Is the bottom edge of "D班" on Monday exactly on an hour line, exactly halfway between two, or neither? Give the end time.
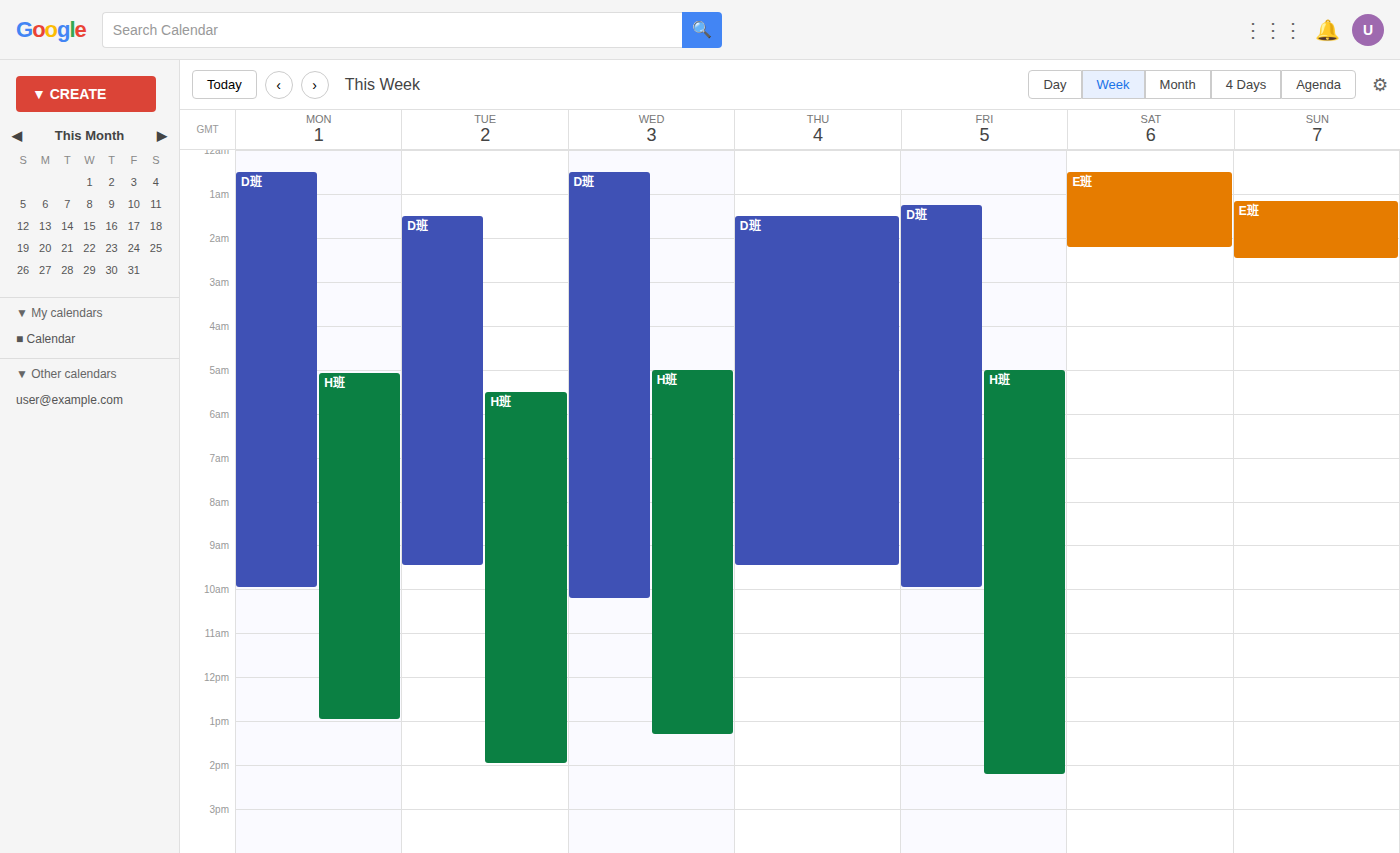
10:00 AM -- exactly on the 10 AM line.